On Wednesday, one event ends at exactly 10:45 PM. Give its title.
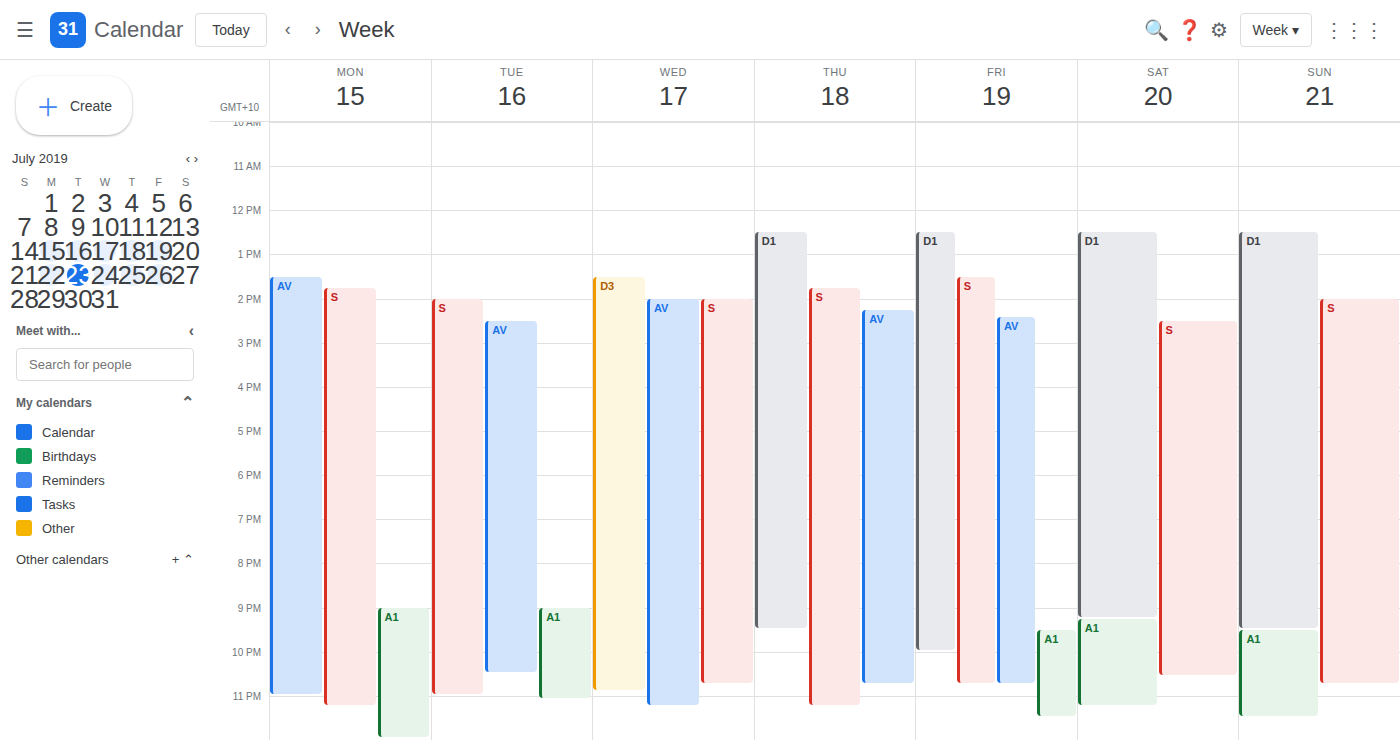
"S"